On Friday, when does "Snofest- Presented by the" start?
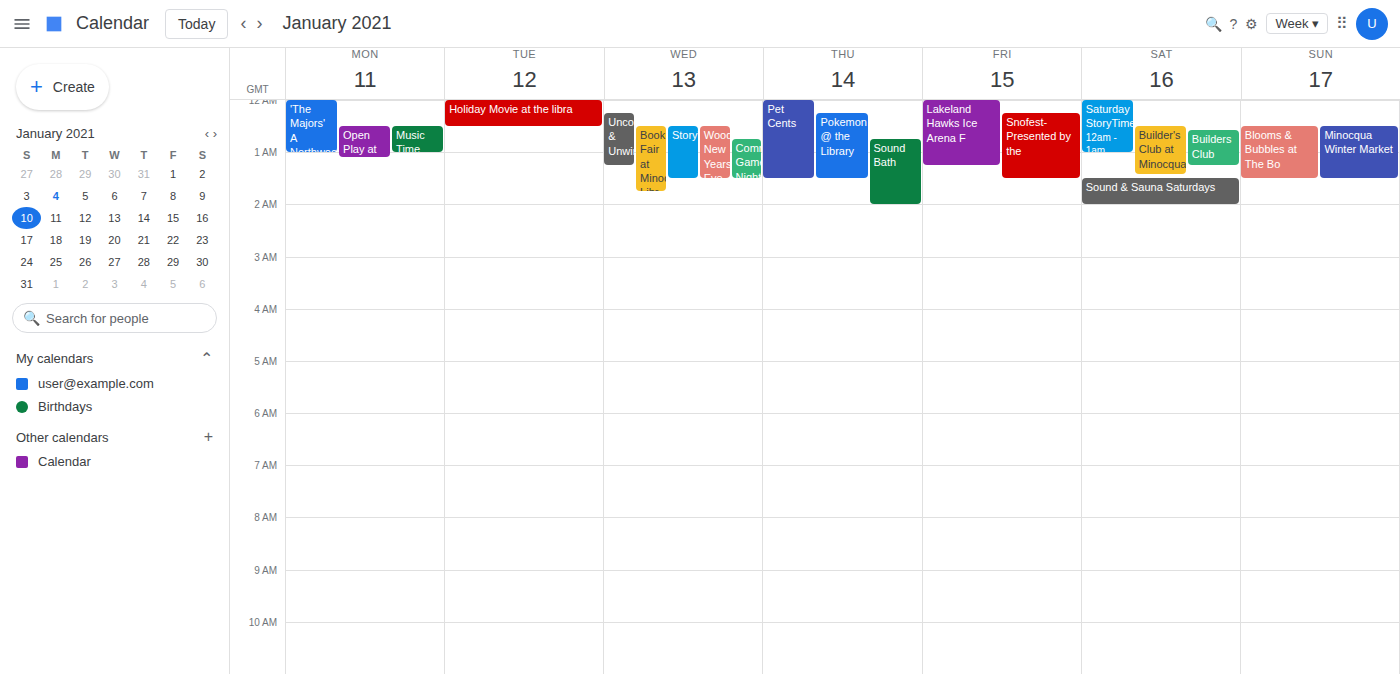
12:15 AM